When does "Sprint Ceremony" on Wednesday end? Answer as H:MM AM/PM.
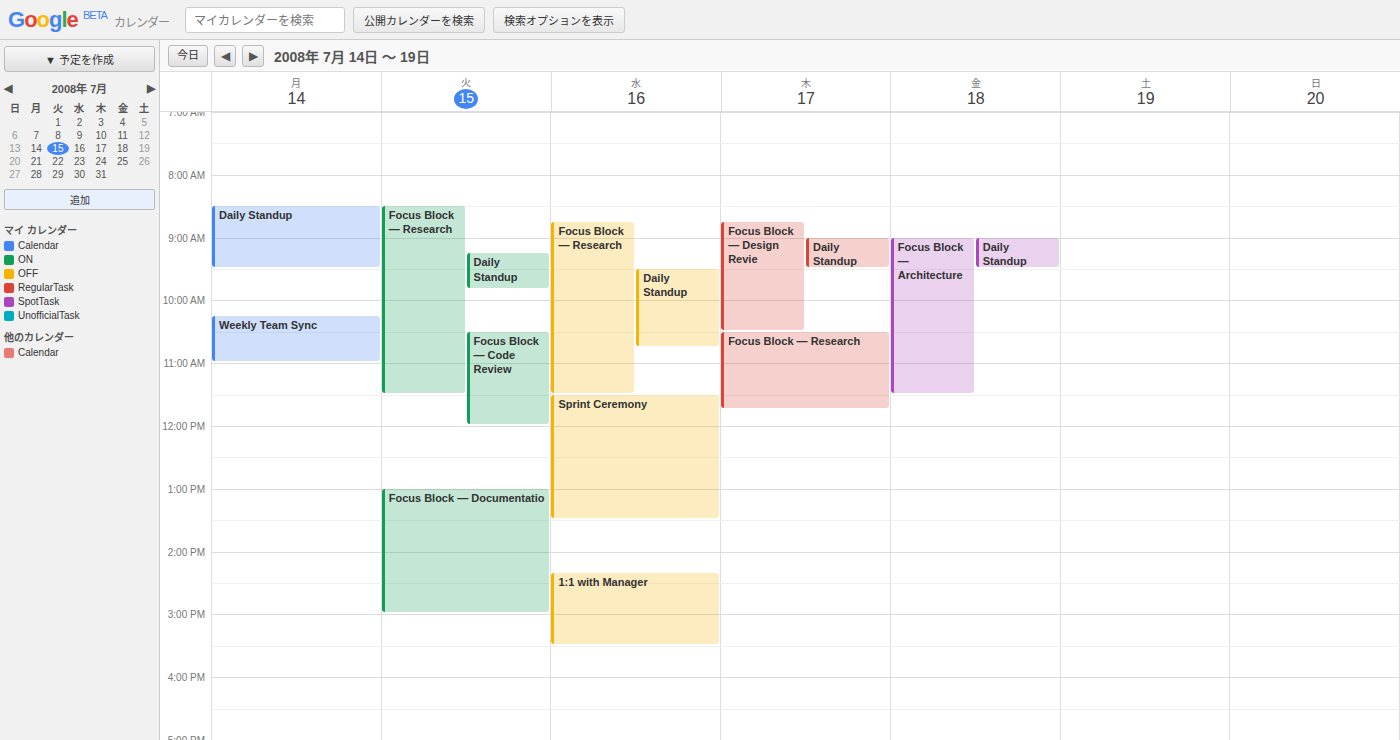
1:30 PM